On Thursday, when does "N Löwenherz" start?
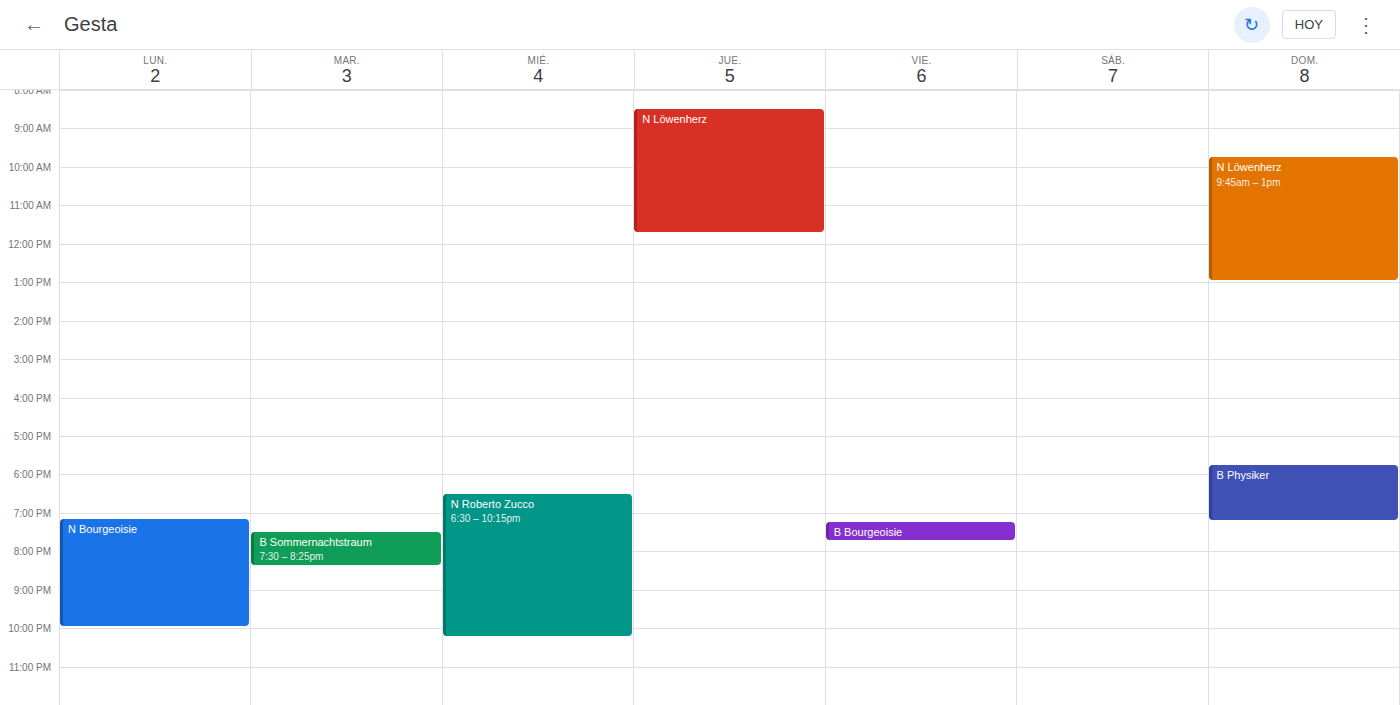
8:30 AM